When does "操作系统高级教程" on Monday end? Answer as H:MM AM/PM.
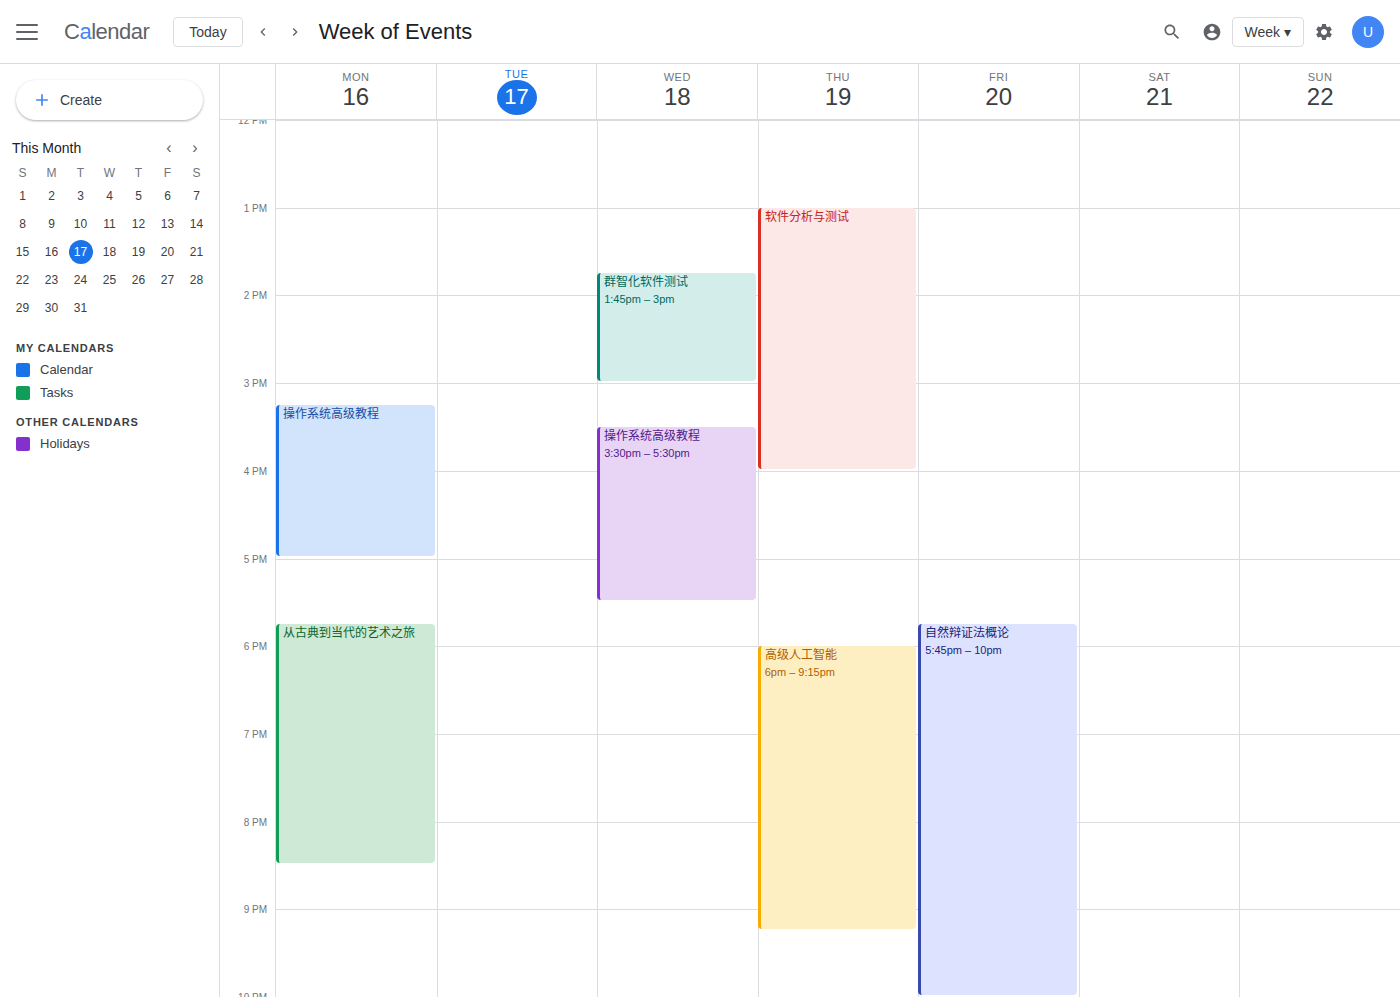
5:00 PM